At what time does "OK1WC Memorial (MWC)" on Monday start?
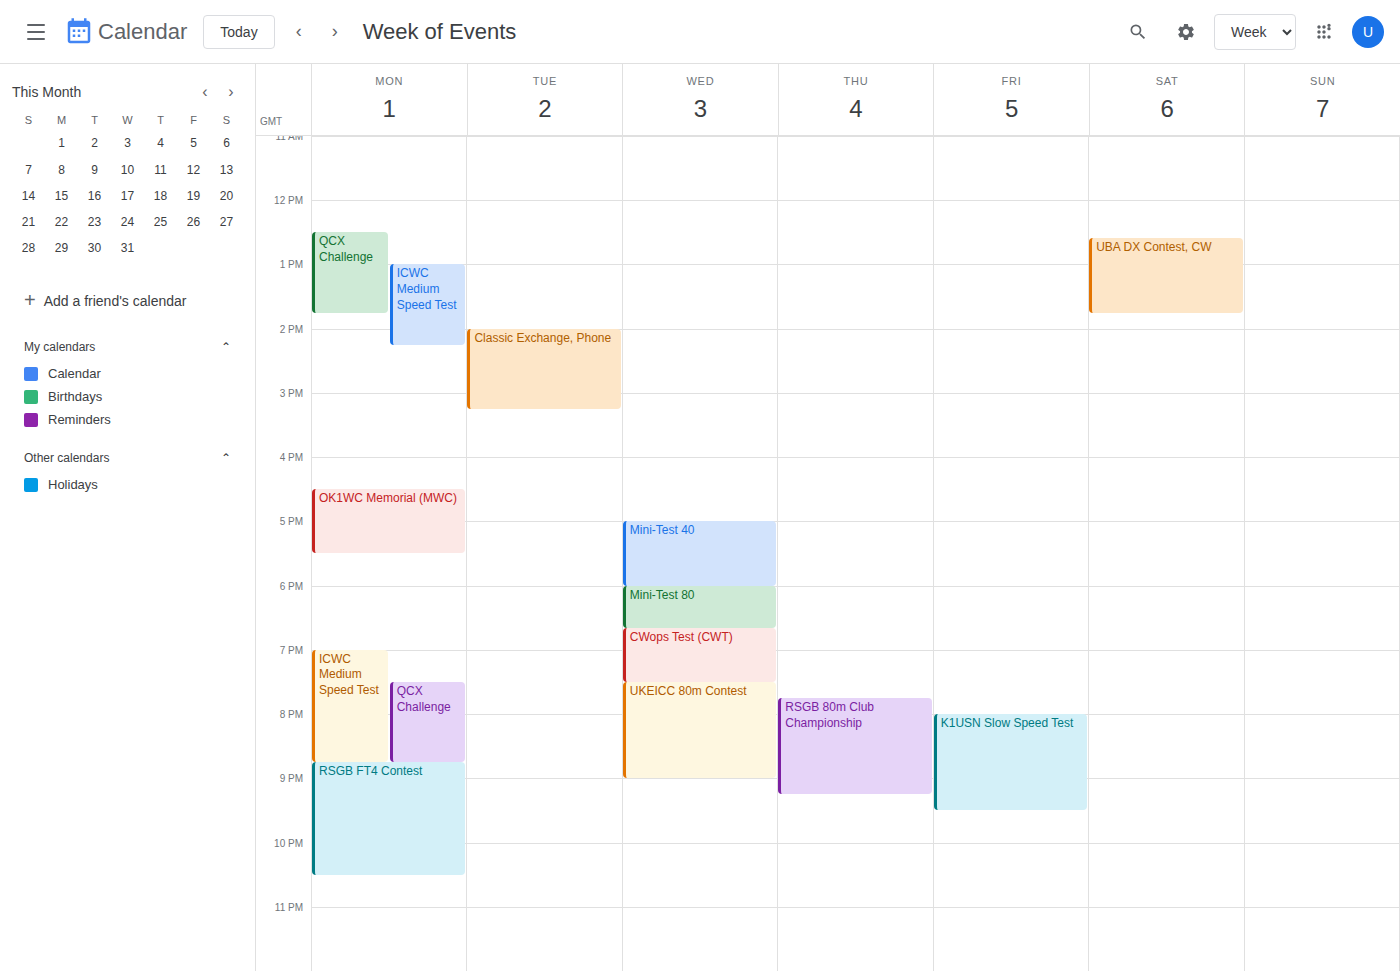
4:30 PM